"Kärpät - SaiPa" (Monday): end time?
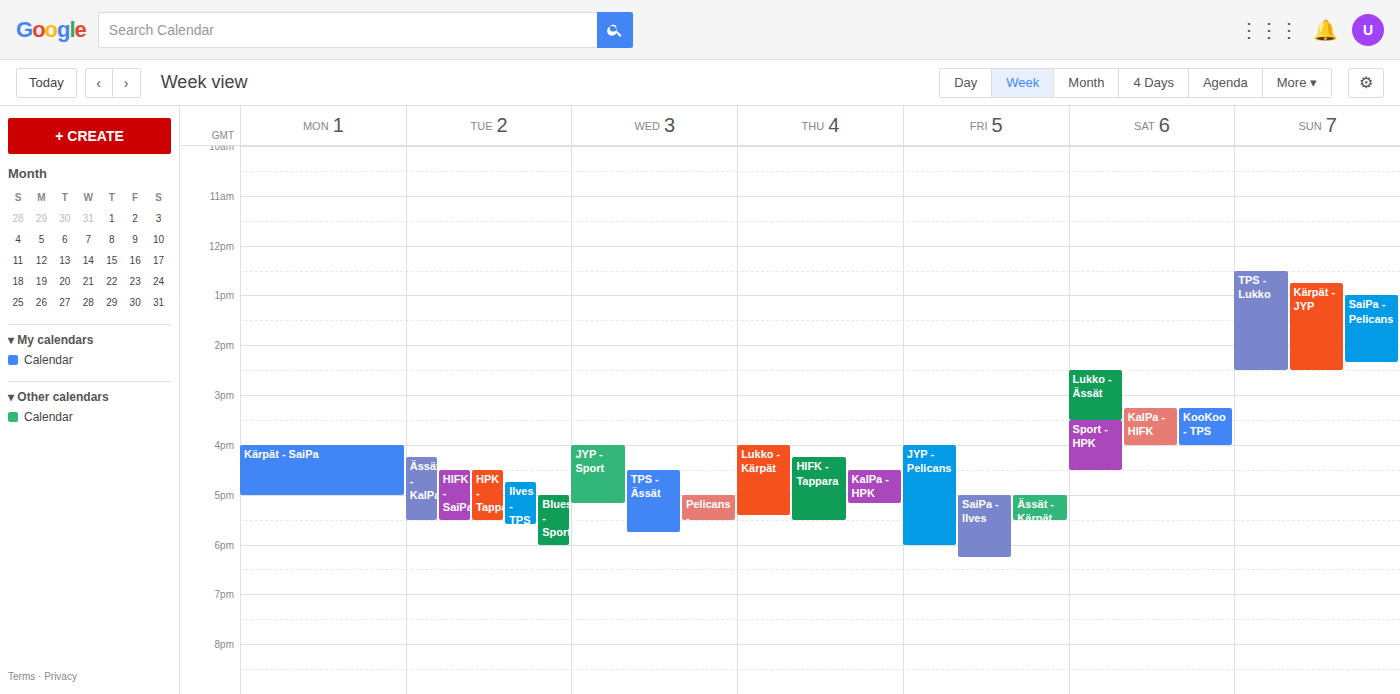
5:00 PM